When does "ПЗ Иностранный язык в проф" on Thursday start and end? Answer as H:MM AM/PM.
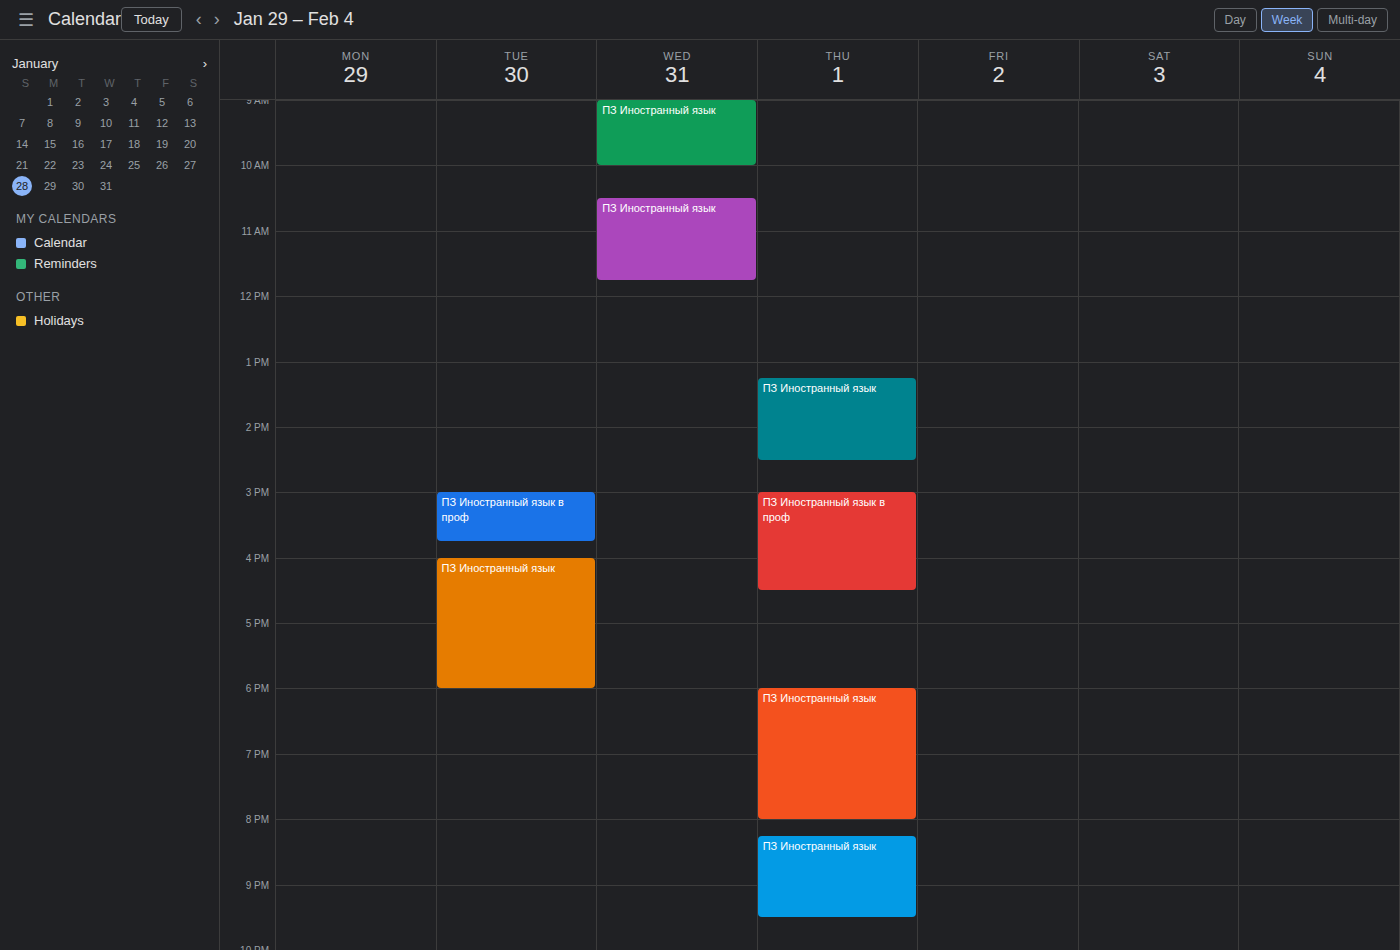
3:00 PM to 4:30 PM